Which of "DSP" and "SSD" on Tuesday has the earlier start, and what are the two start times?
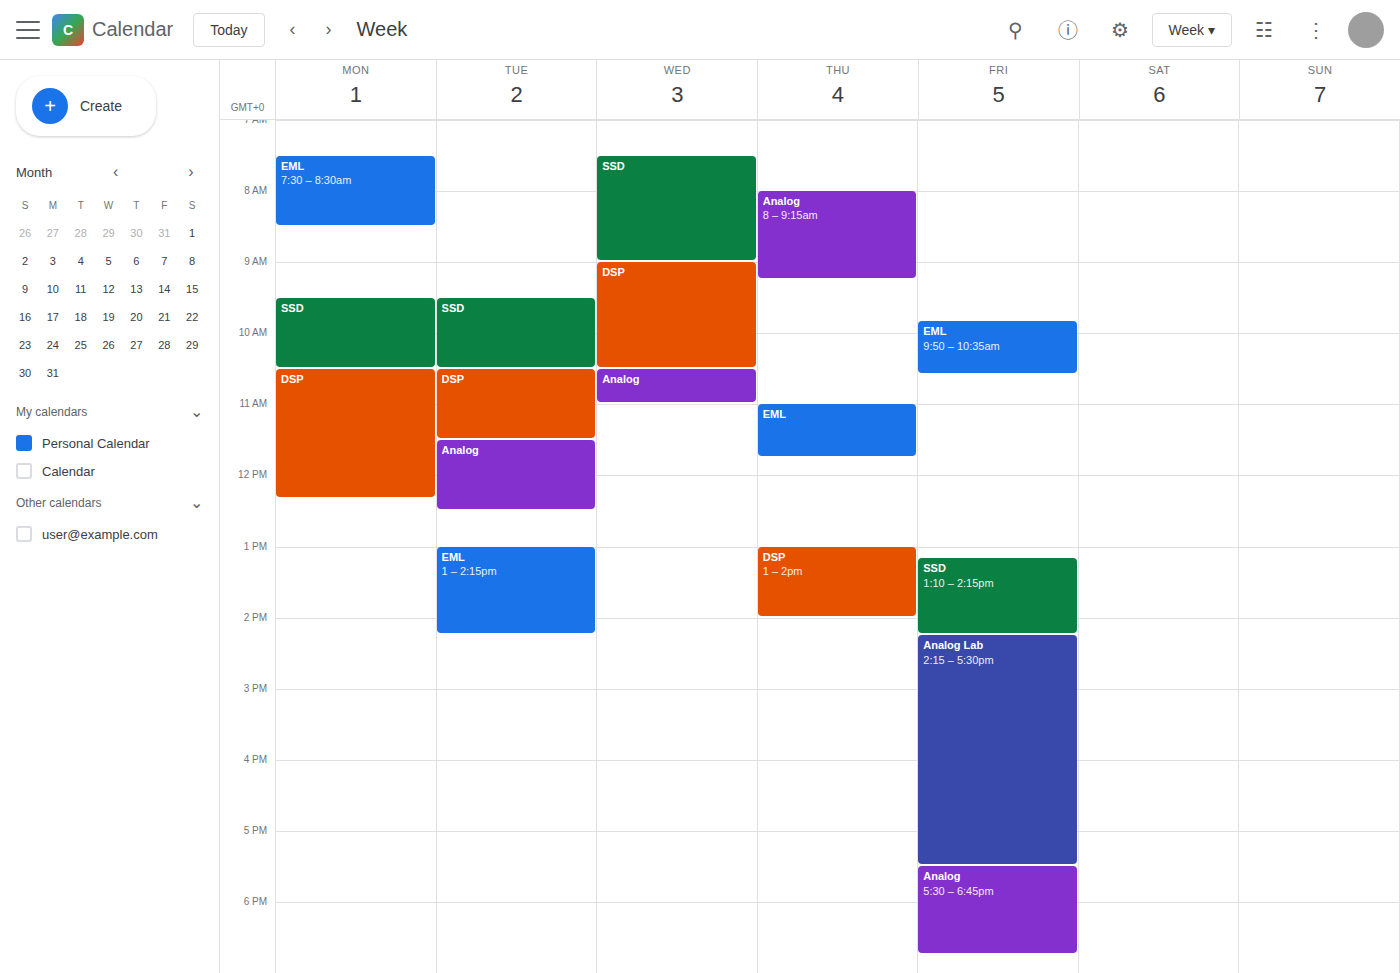
"SSD" 9:30 AM; "DSP" 10:30 AM.